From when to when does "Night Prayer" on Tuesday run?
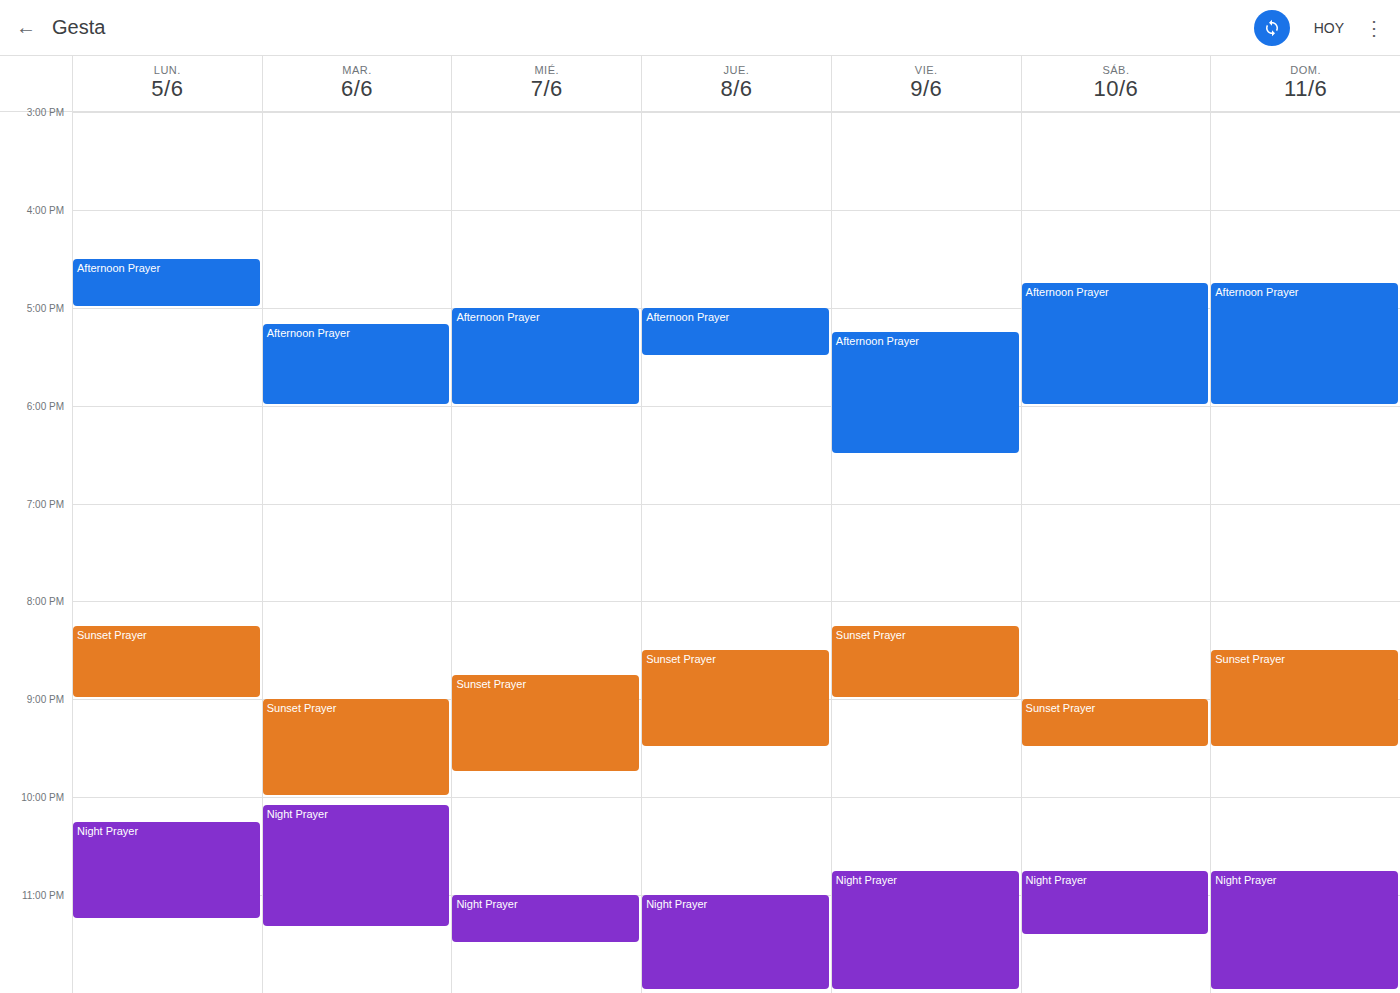
10:05 PM to 11:20 PM